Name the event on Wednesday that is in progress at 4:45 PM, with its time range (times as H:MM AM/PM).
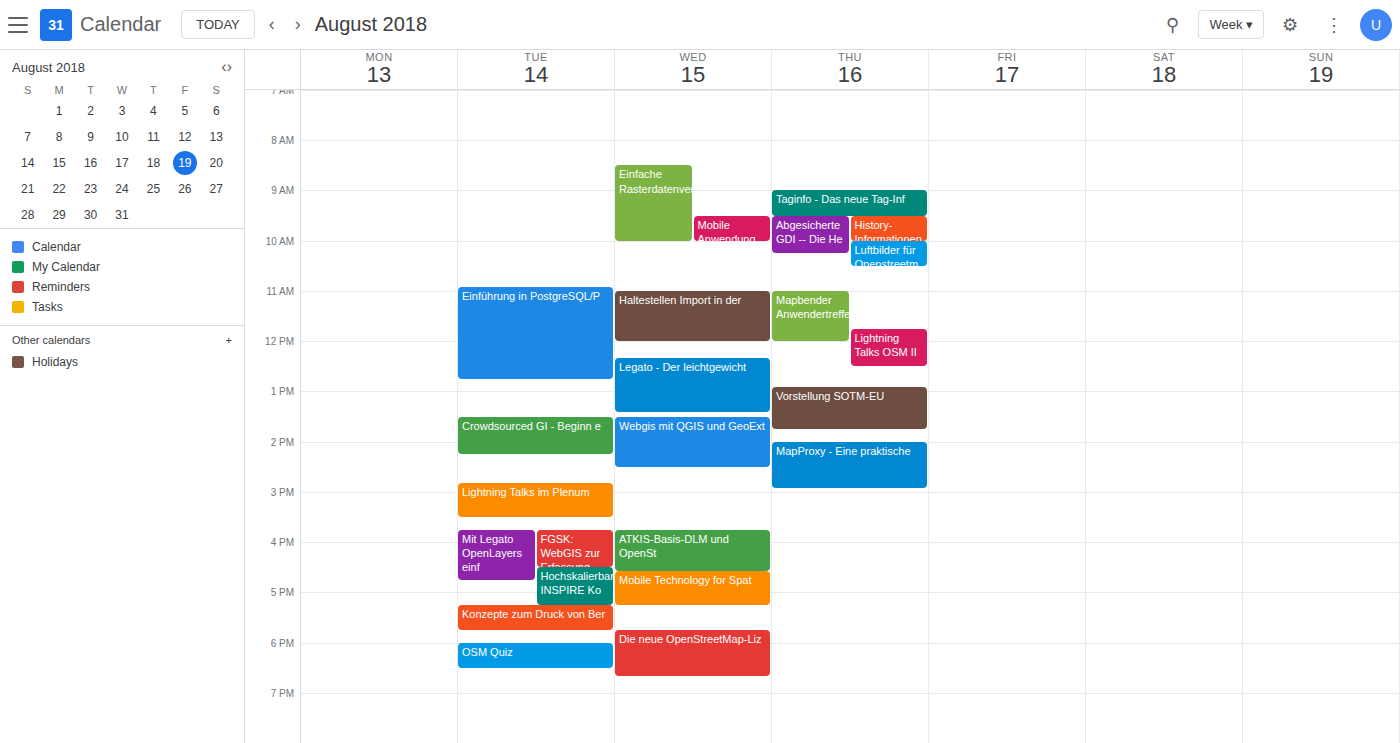
"Mobile Technology for Spat", 4:35 PM to 5:15 PM